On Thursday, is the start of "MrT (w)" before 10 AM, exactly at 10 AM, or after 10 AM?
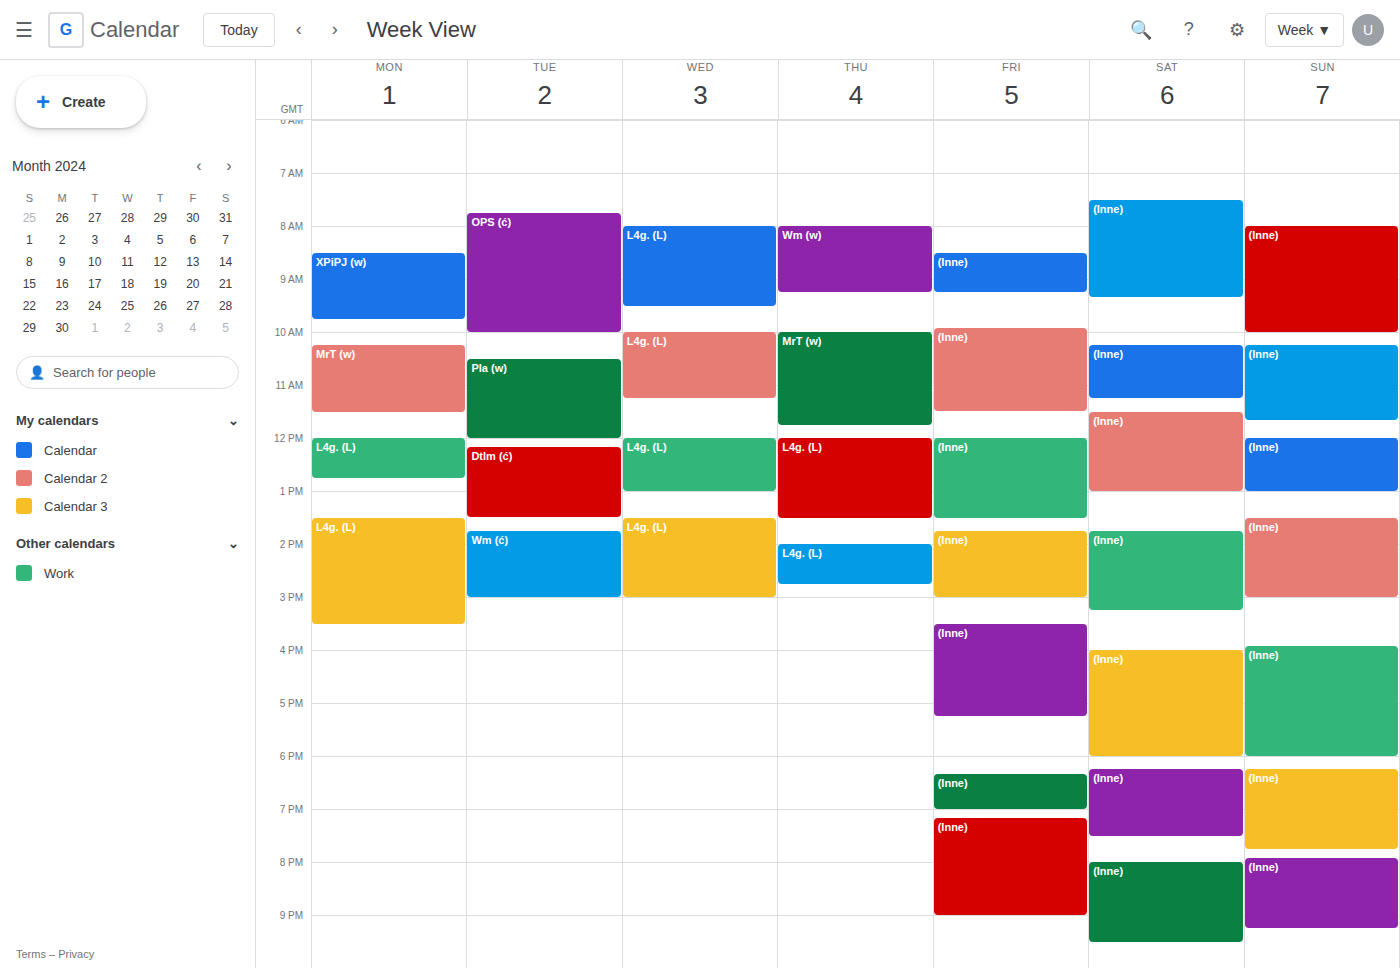
10:00 AM -- exactly at 10 AM, on the 10 AM line.